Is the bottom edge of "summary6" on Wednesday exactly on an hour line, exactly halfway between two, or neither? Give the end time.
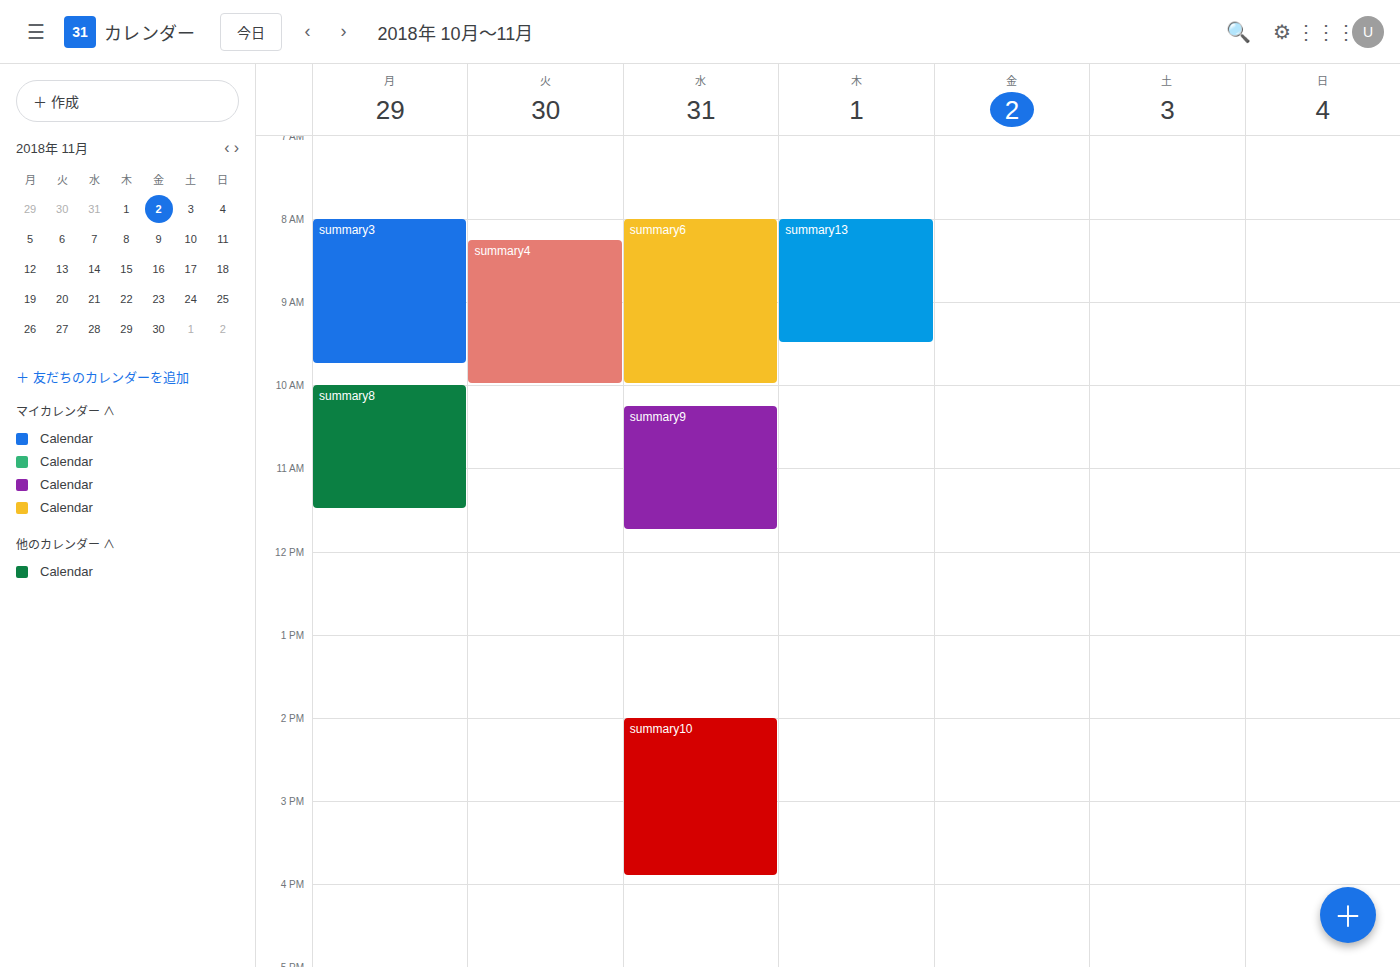
10:00 AM -- exactly on the 10 AM line.